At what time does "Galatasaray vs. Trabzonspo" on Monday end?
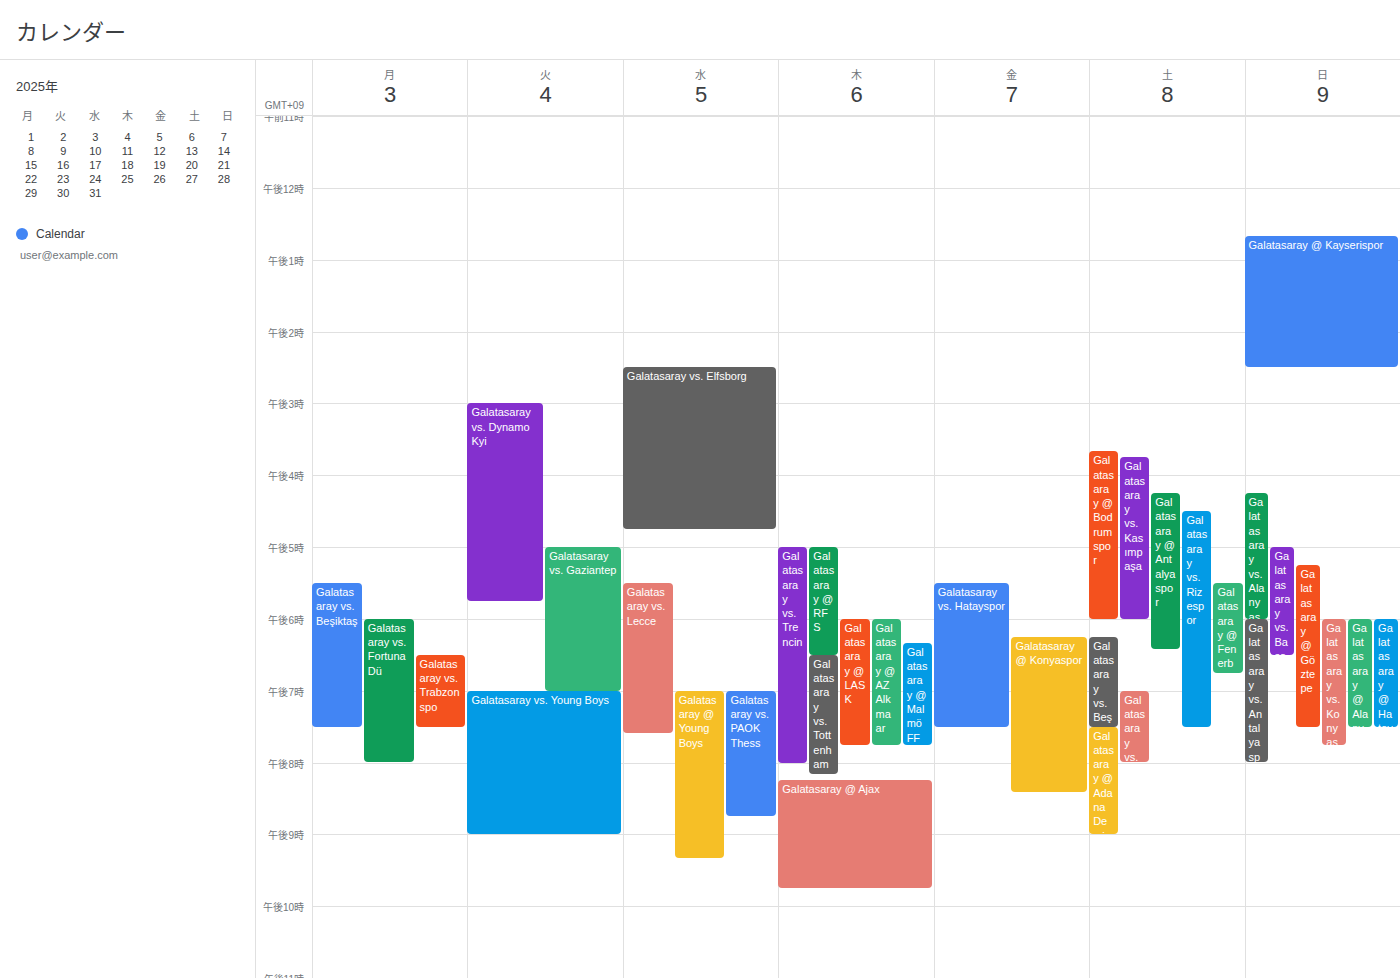
7:30 PM